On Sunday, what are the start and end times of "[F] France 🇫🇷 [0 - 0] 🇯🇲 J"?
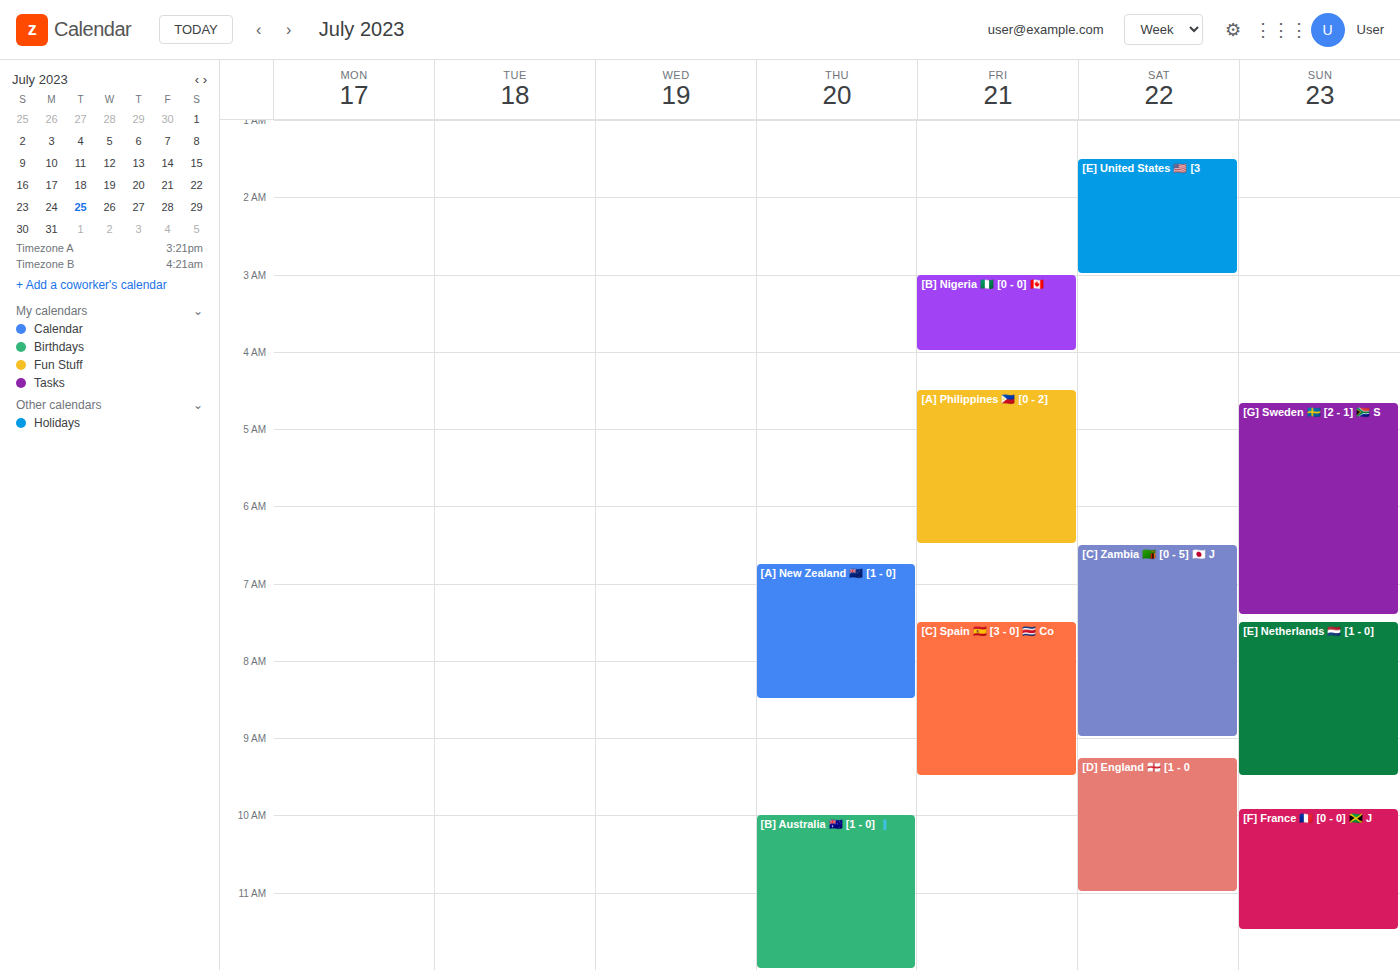
9:55 AM to 11:30 AM